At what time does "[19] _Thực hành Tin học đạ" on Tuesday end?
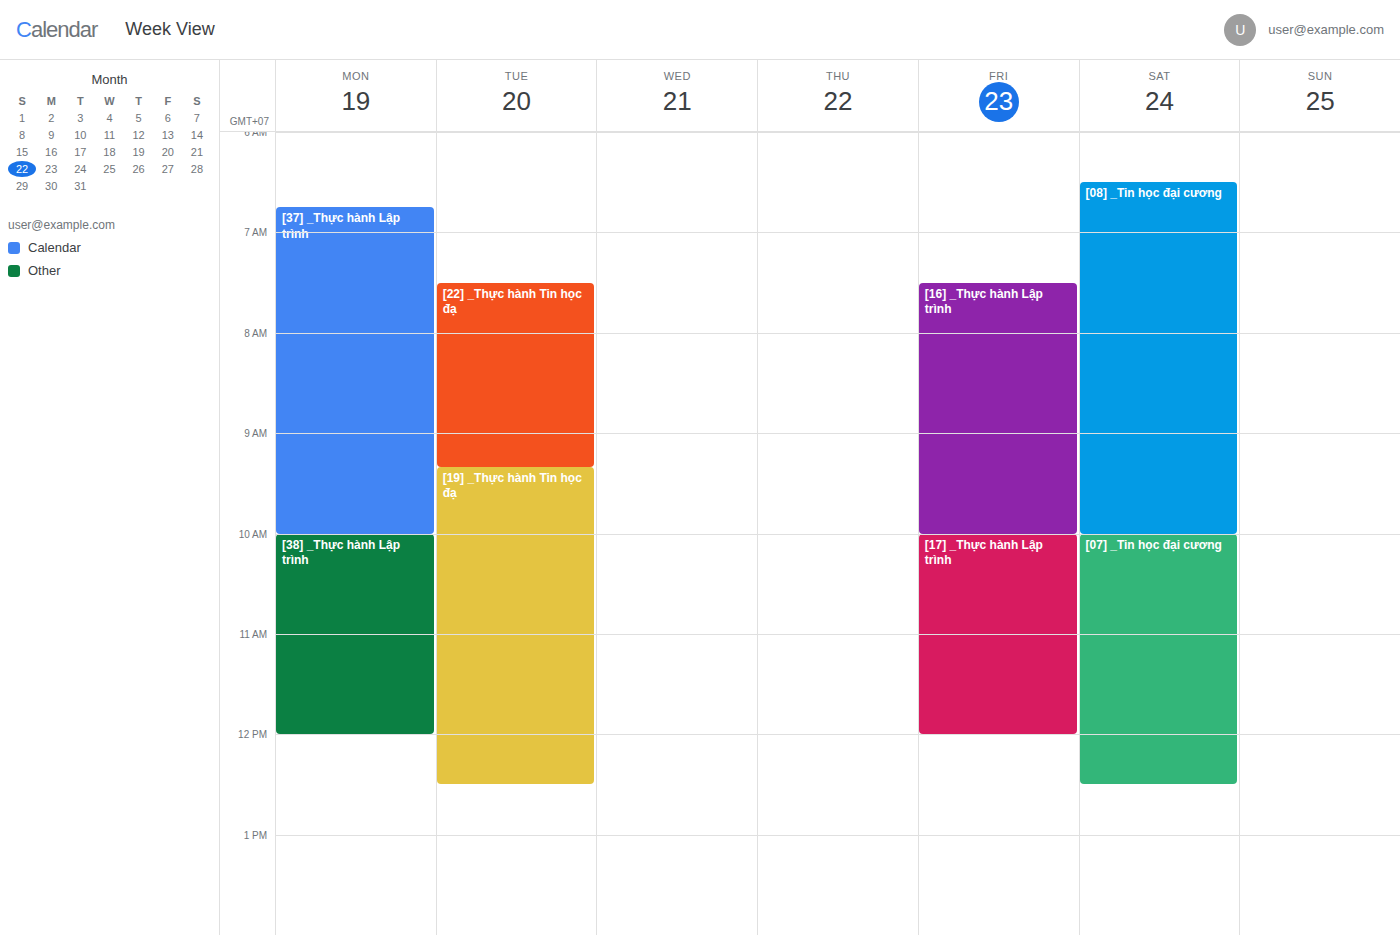
12:30 PM